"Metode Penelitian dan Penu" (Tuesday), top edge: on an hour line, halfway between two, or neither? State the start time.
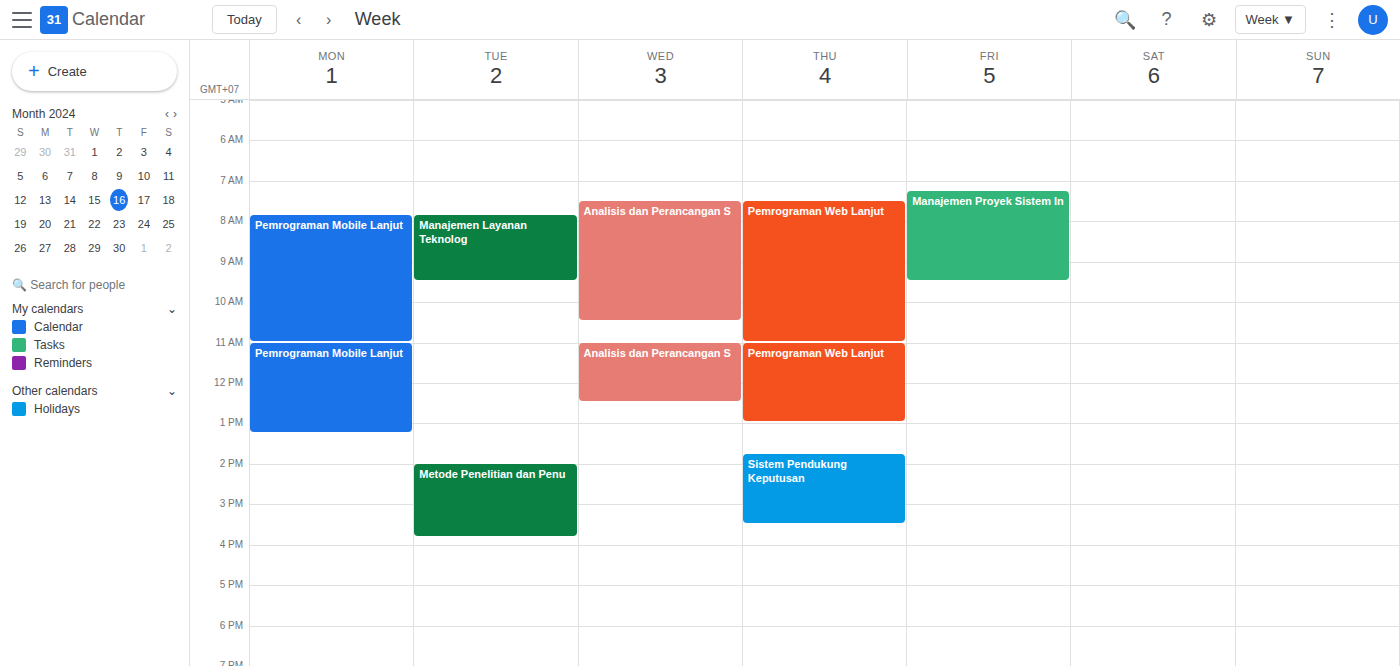
2:00 PM -- exactly on the 2 PM line.